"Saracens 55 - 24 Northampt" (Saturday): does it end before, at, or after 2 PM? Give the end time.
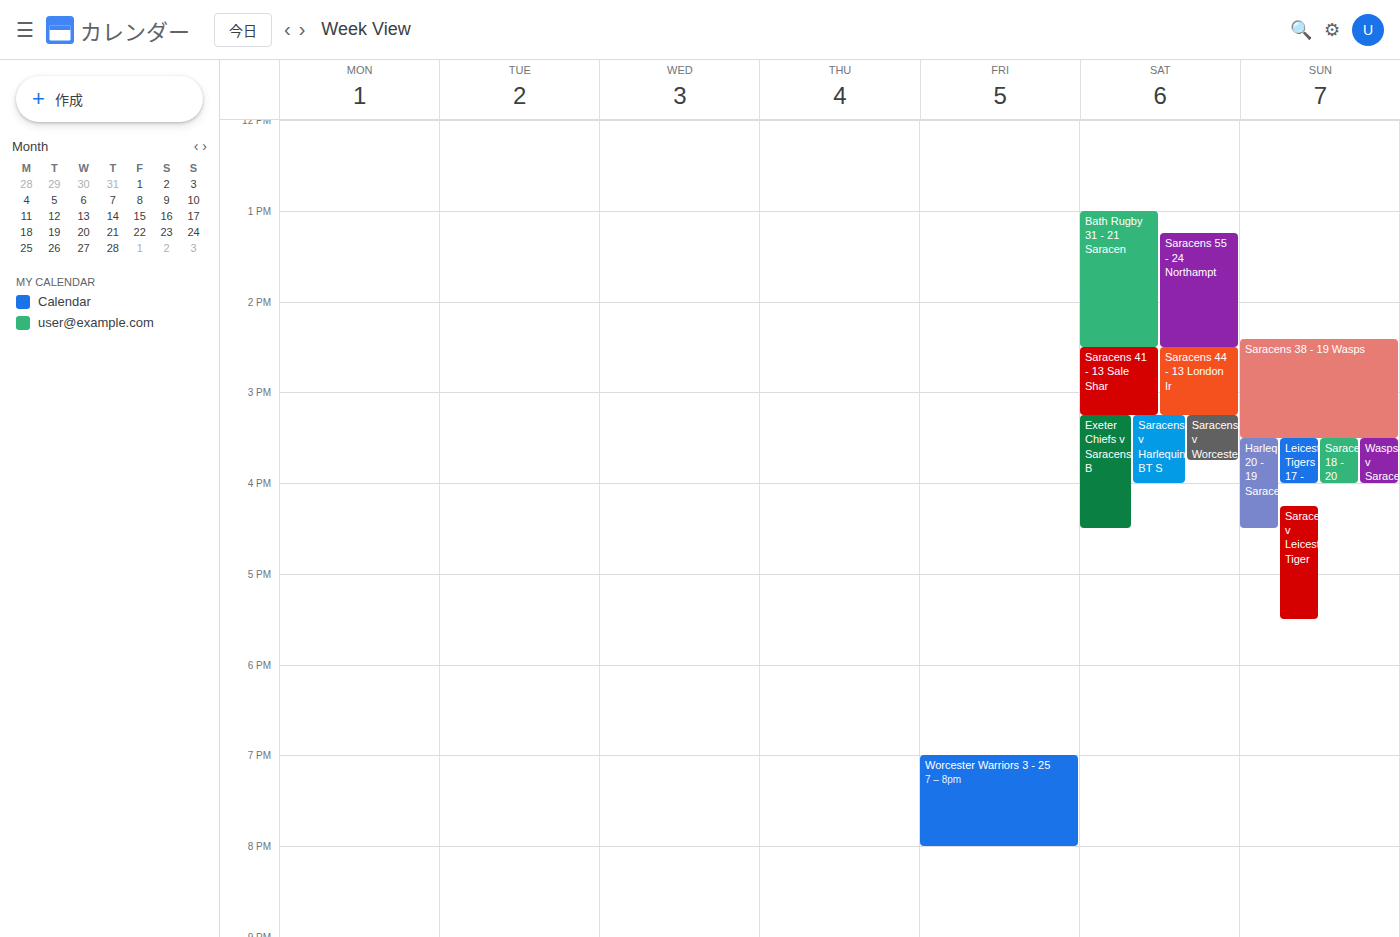
2:30 PM -- after 2 PM, 30 minutes below the 2 PM line.